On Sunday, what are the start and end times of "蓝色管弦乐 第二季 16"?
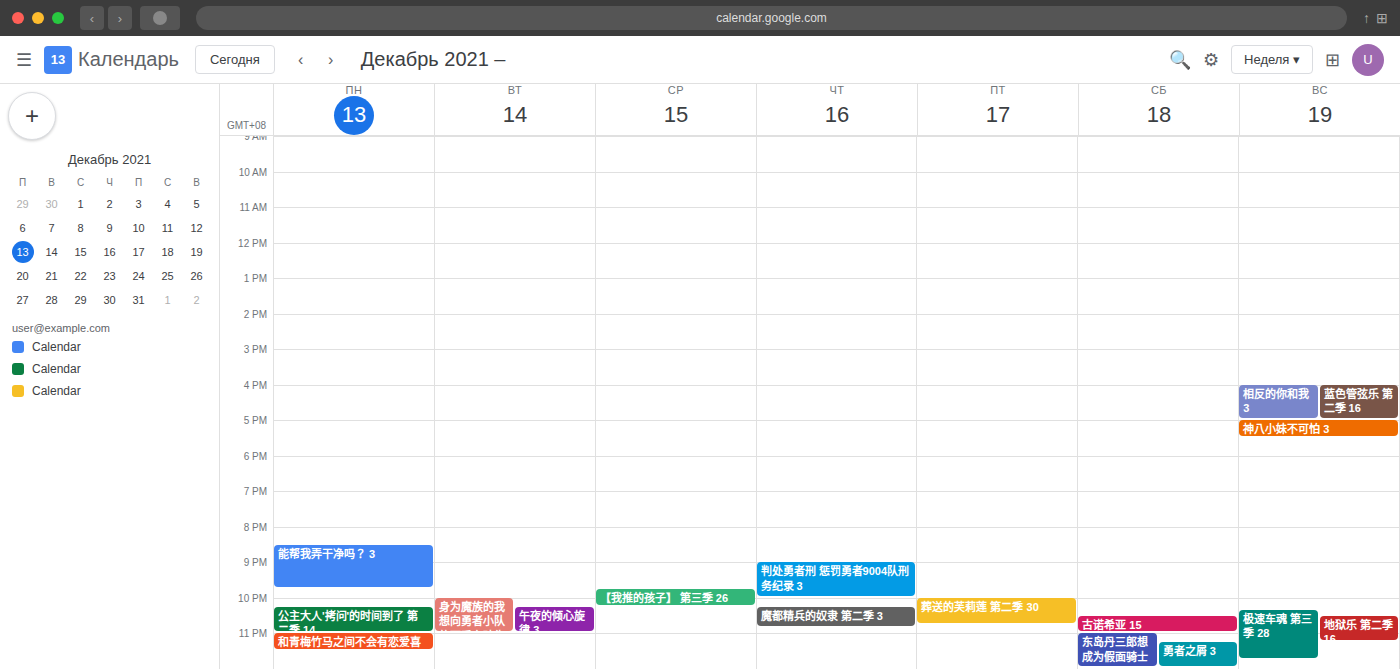
4:00 PM to 5:00 PM